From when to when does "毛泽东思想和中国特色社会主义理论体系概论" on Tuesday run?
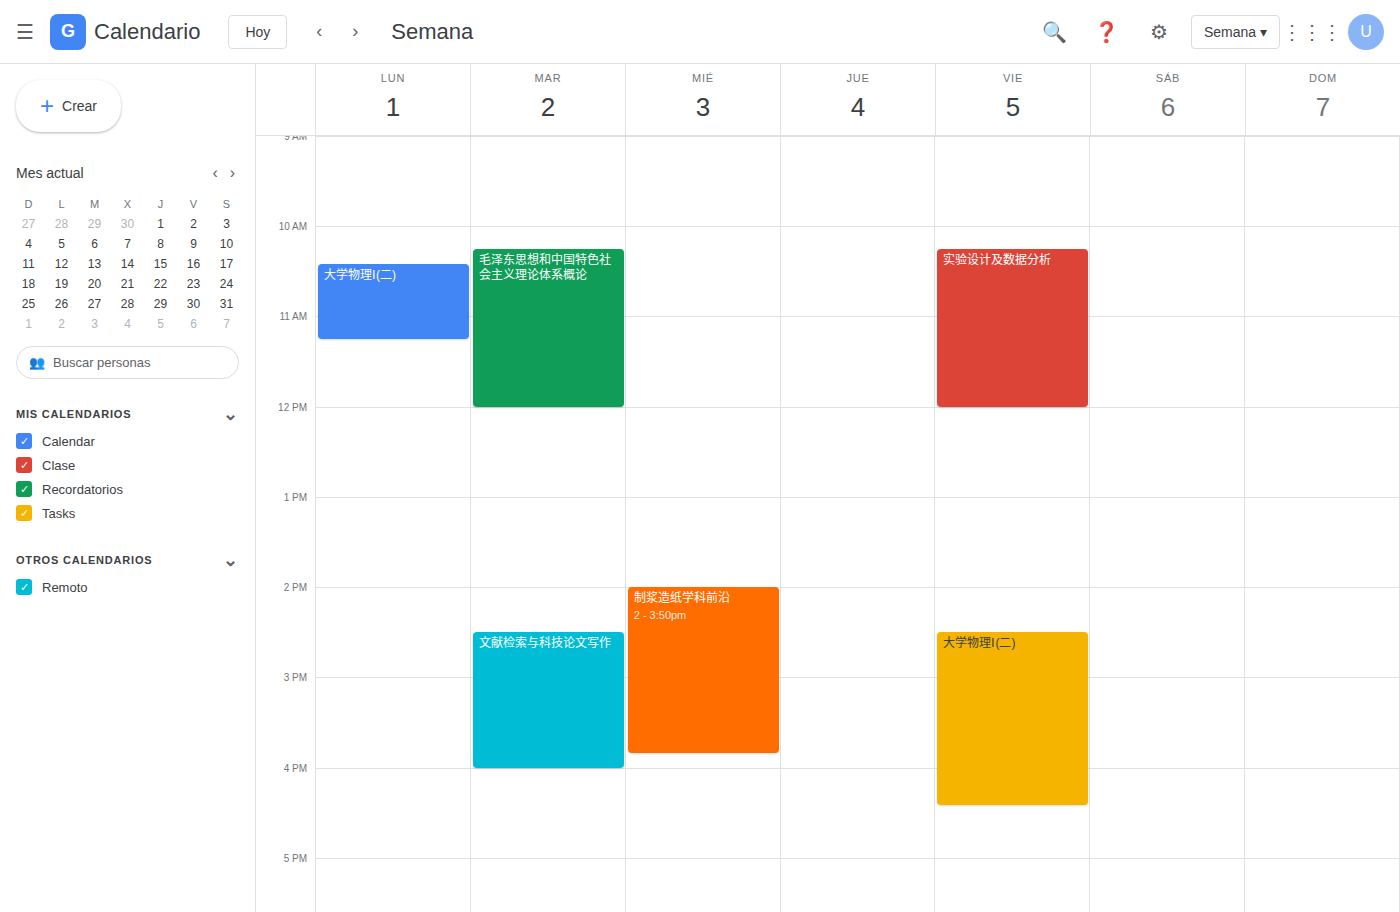
10:15 AM to 12:00 PM